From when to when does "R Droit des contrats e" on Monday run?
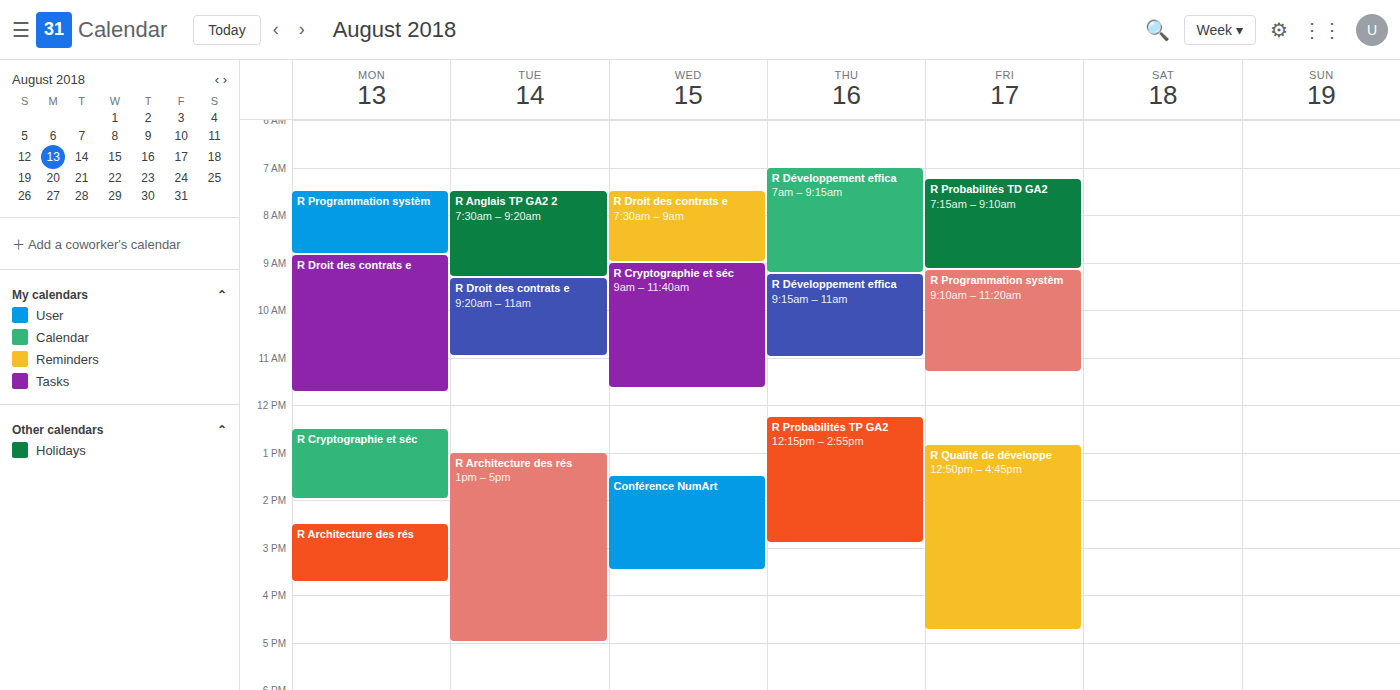
8:50 AM to 11:45 AM